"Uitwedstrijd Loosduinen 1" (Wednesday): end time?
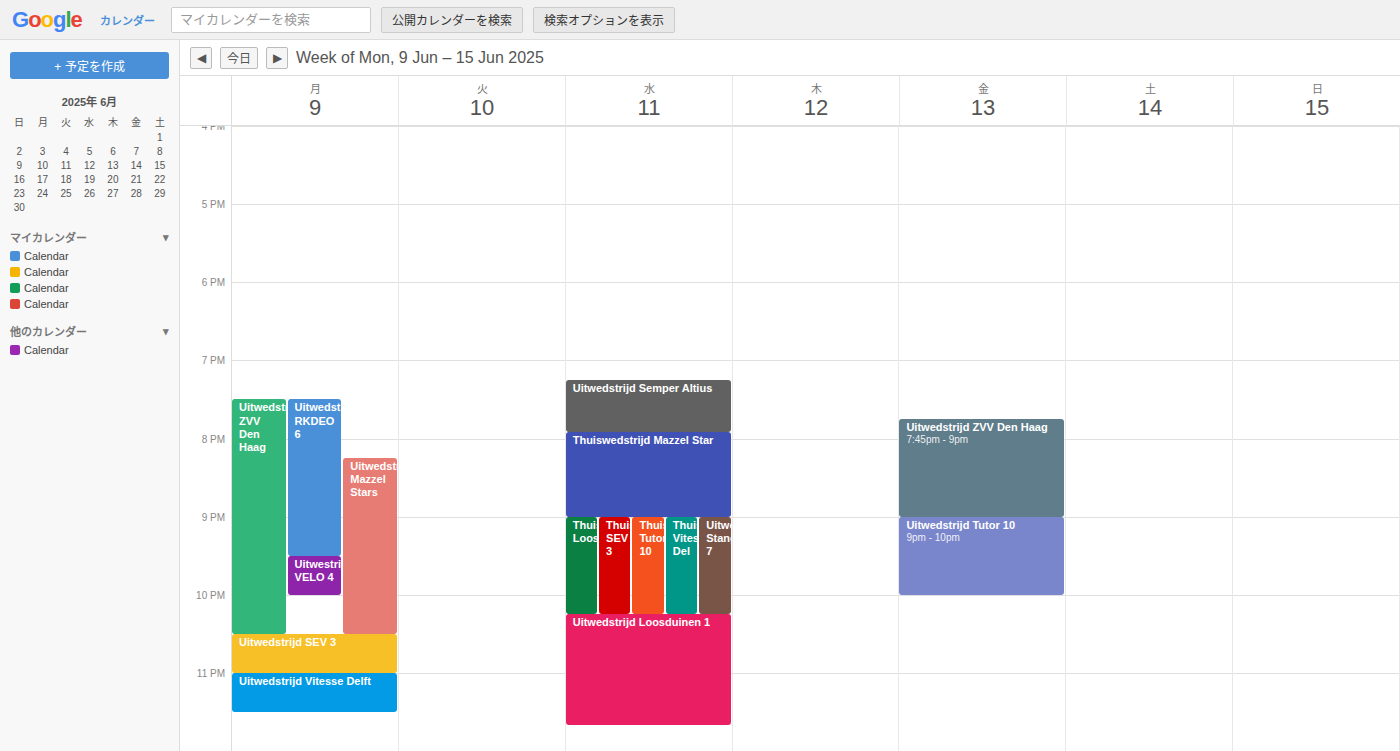
11:40 PM